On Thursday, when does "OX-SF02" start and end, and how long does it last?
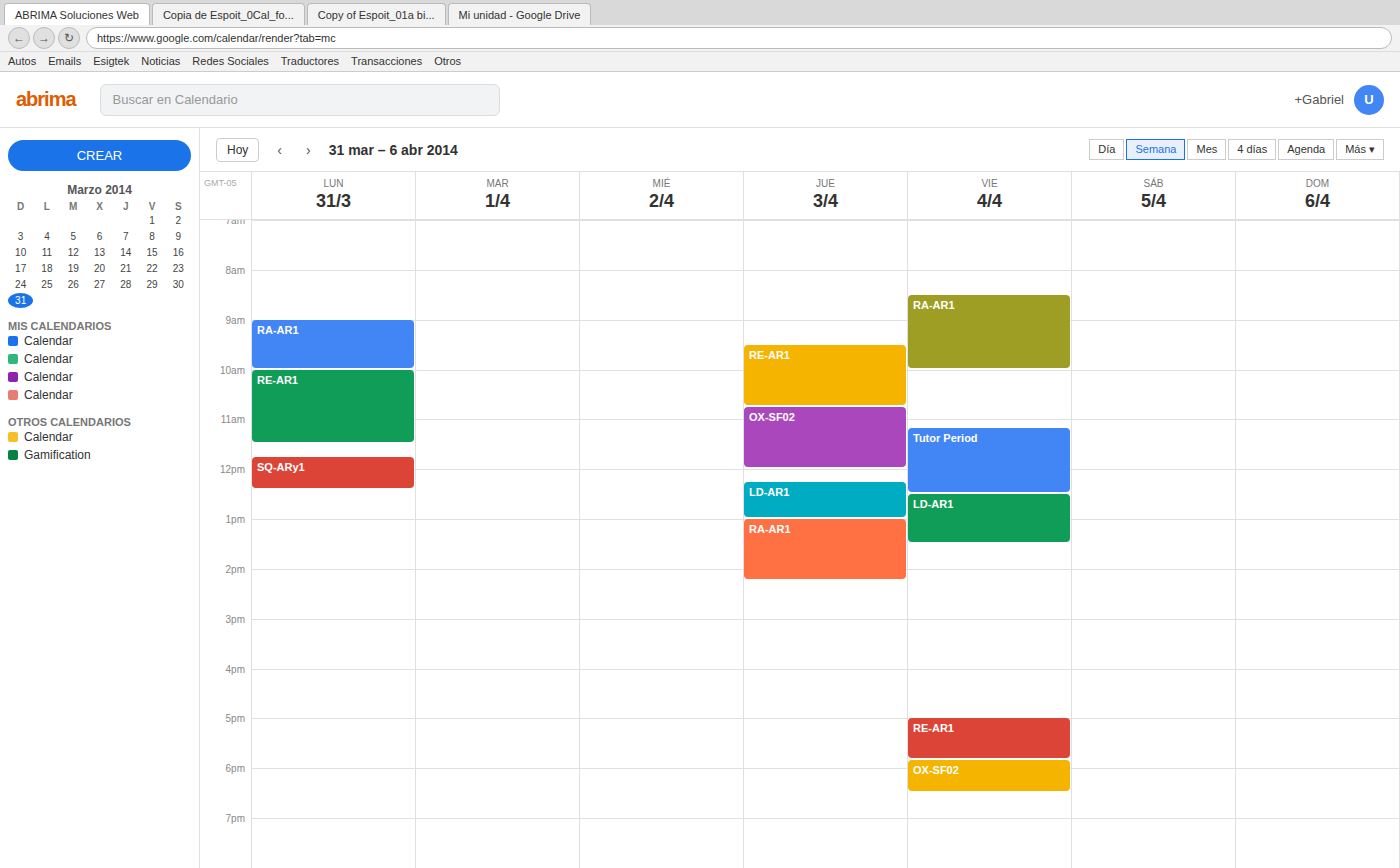
10:45 AM to 12:00 PM, 1 hour 15 minutes